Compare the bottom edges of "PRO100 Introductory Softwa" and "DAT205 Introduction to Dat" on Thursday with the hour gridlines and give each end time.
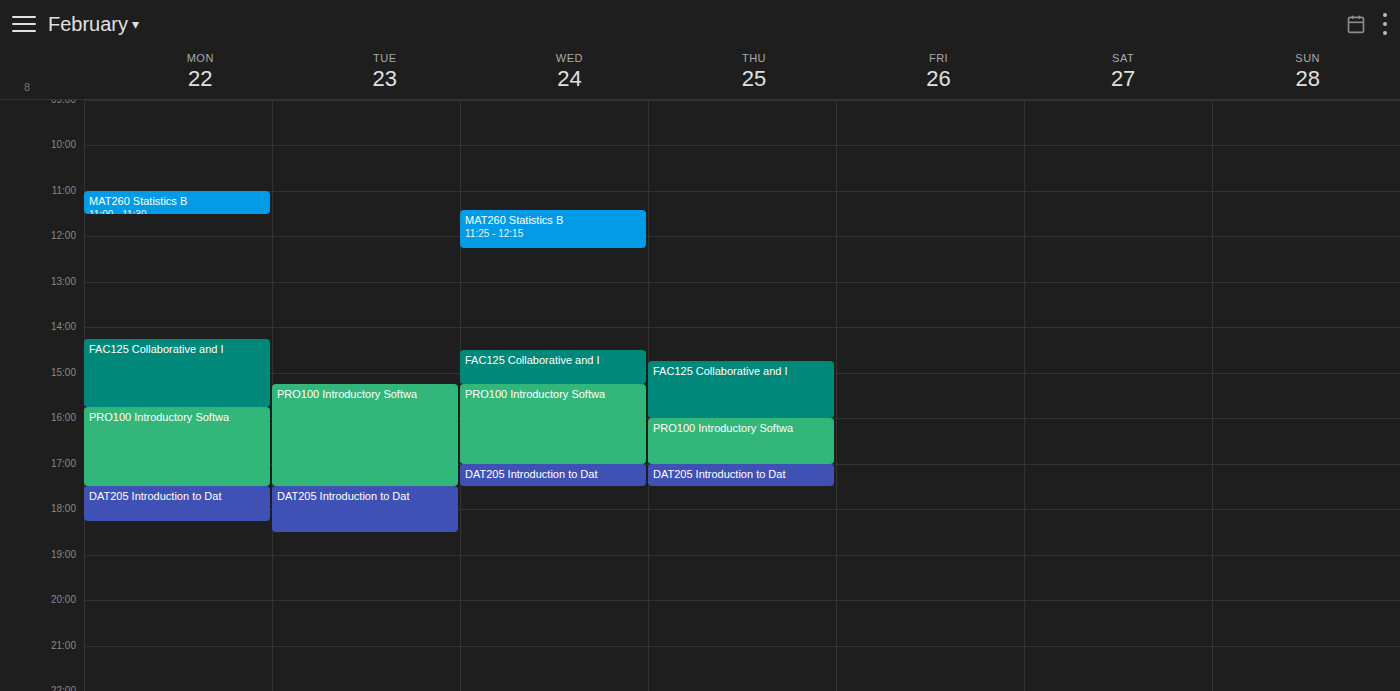
"PRO100 Introductory Softwa": 5:00 PM, exactly on the 5 PM line. "DAT205 Introduction to Dat": 5:30 PM, halfway between the 5 PM and 6 PM lines.